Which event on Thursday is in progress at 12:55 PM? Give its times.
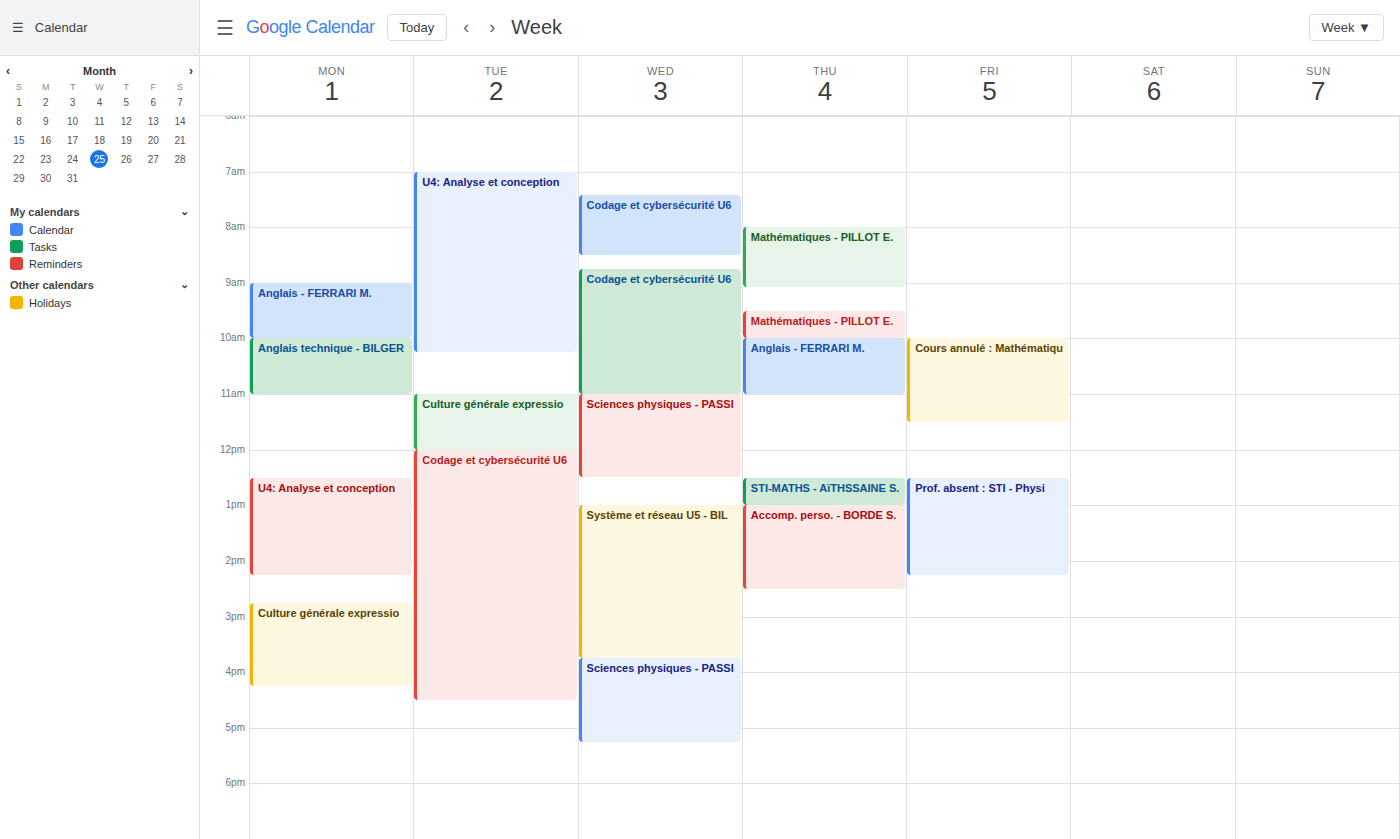
"STI-MATHS - AïTHSSAINE S.", 12:30 PM to 1:00 PM